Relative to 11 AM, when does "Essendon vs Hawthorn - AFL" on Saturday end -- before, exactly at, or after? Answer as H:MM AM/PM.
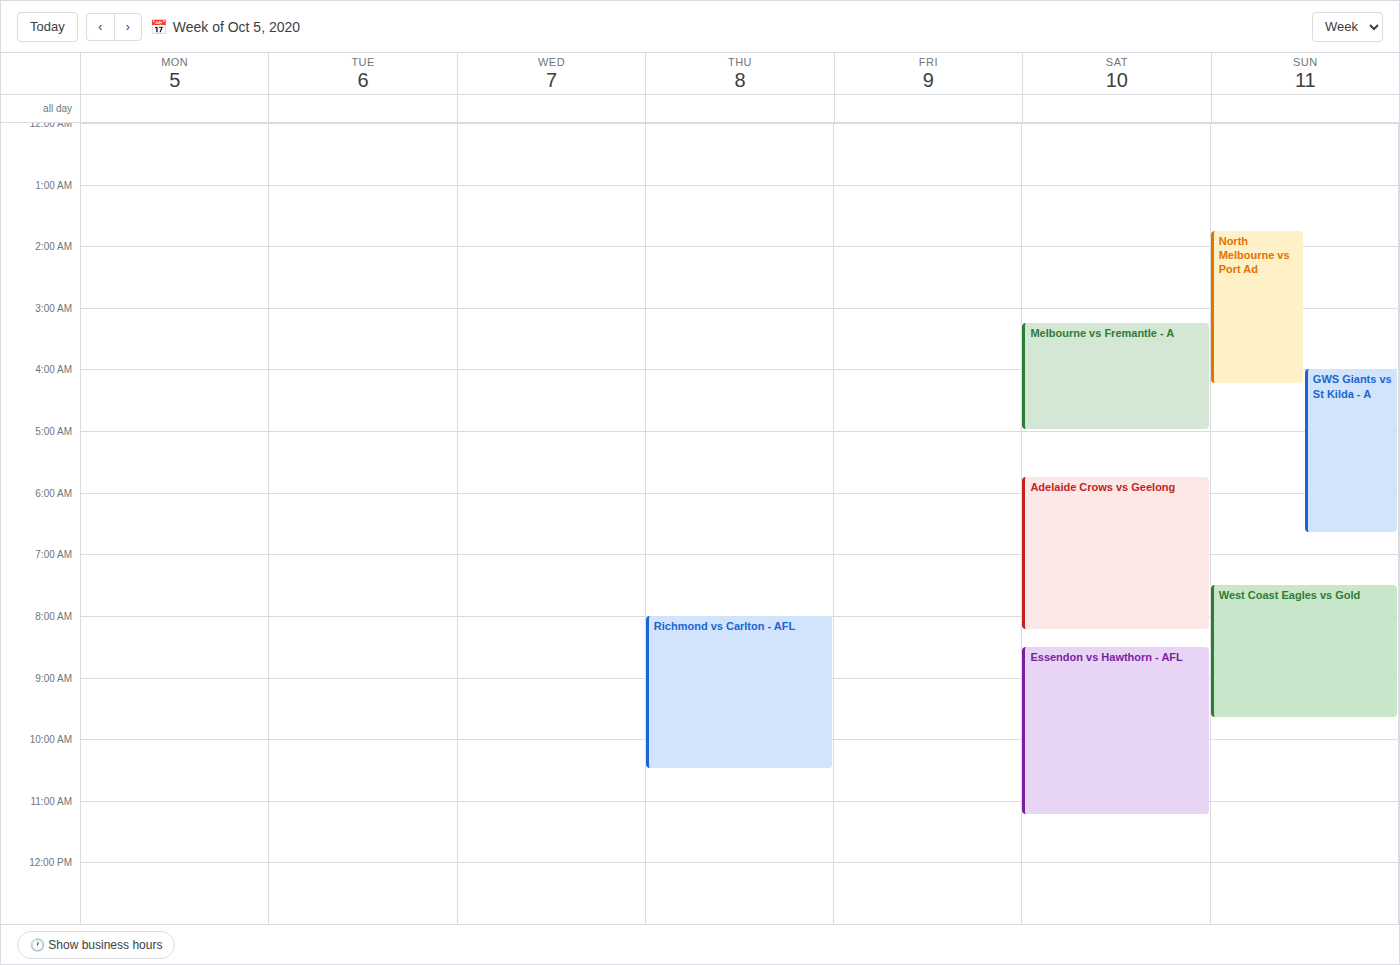
11:15 AM -- after 11 AM, 15 minutes below the 11 AM line.